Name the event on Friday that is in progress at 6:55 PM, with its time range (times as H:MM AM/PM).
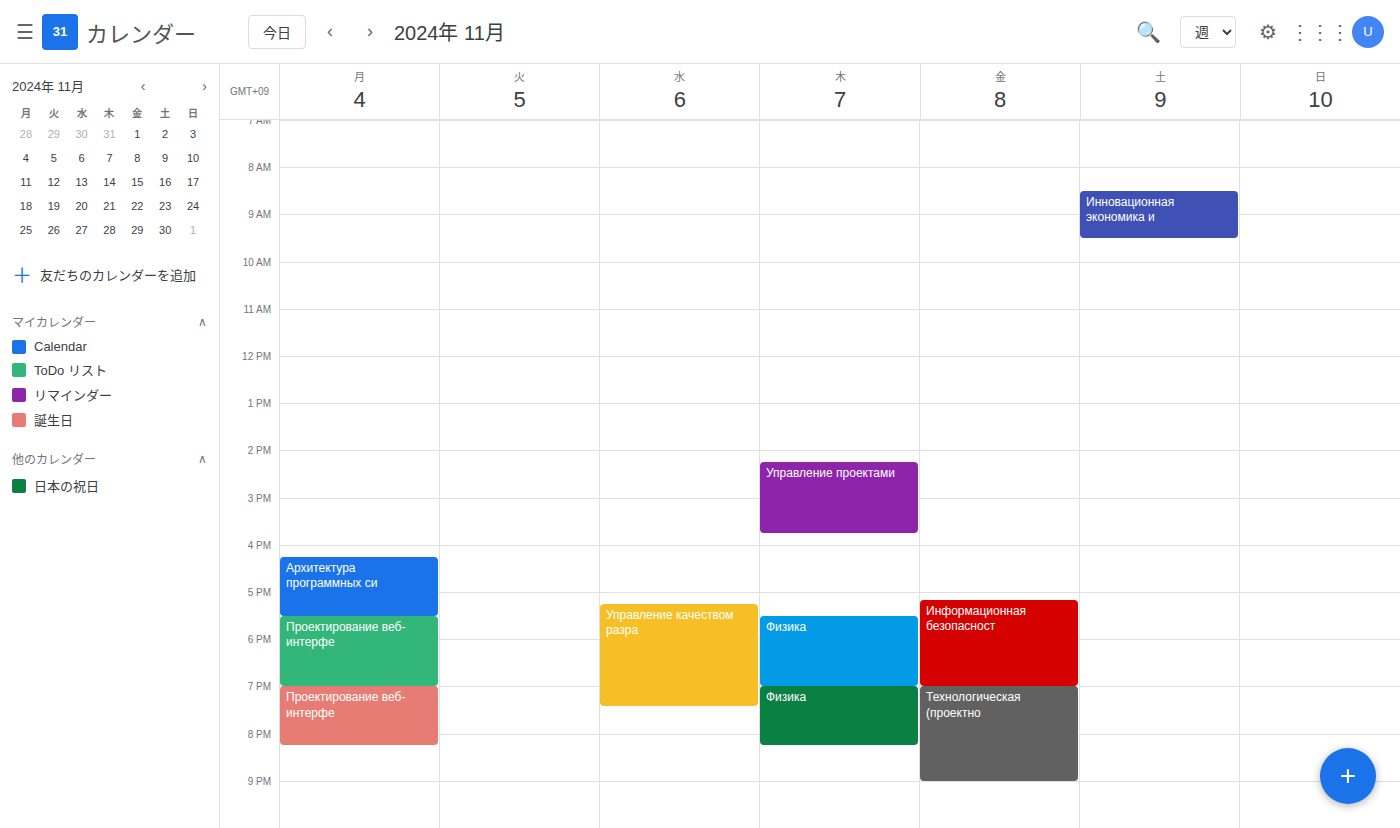
"Информационная безопасност", 5:10 PM to 7:00 PM